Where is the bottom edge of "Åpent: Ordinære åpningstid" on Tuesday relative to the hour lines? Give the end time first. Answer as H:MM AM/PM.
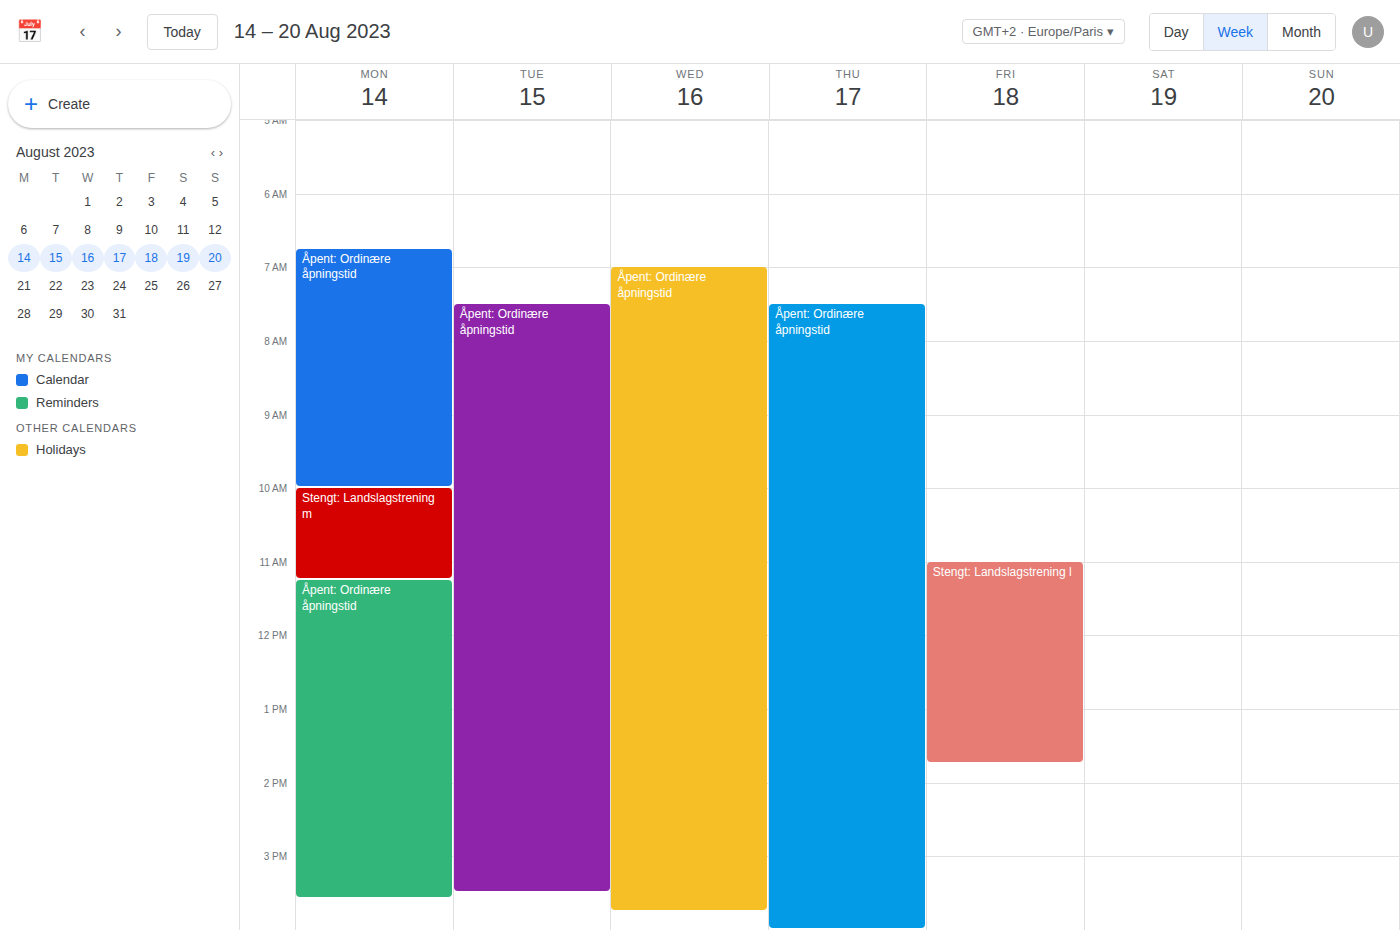
3:30 PM -- halfway between the 3 PM and 4 PM lines.